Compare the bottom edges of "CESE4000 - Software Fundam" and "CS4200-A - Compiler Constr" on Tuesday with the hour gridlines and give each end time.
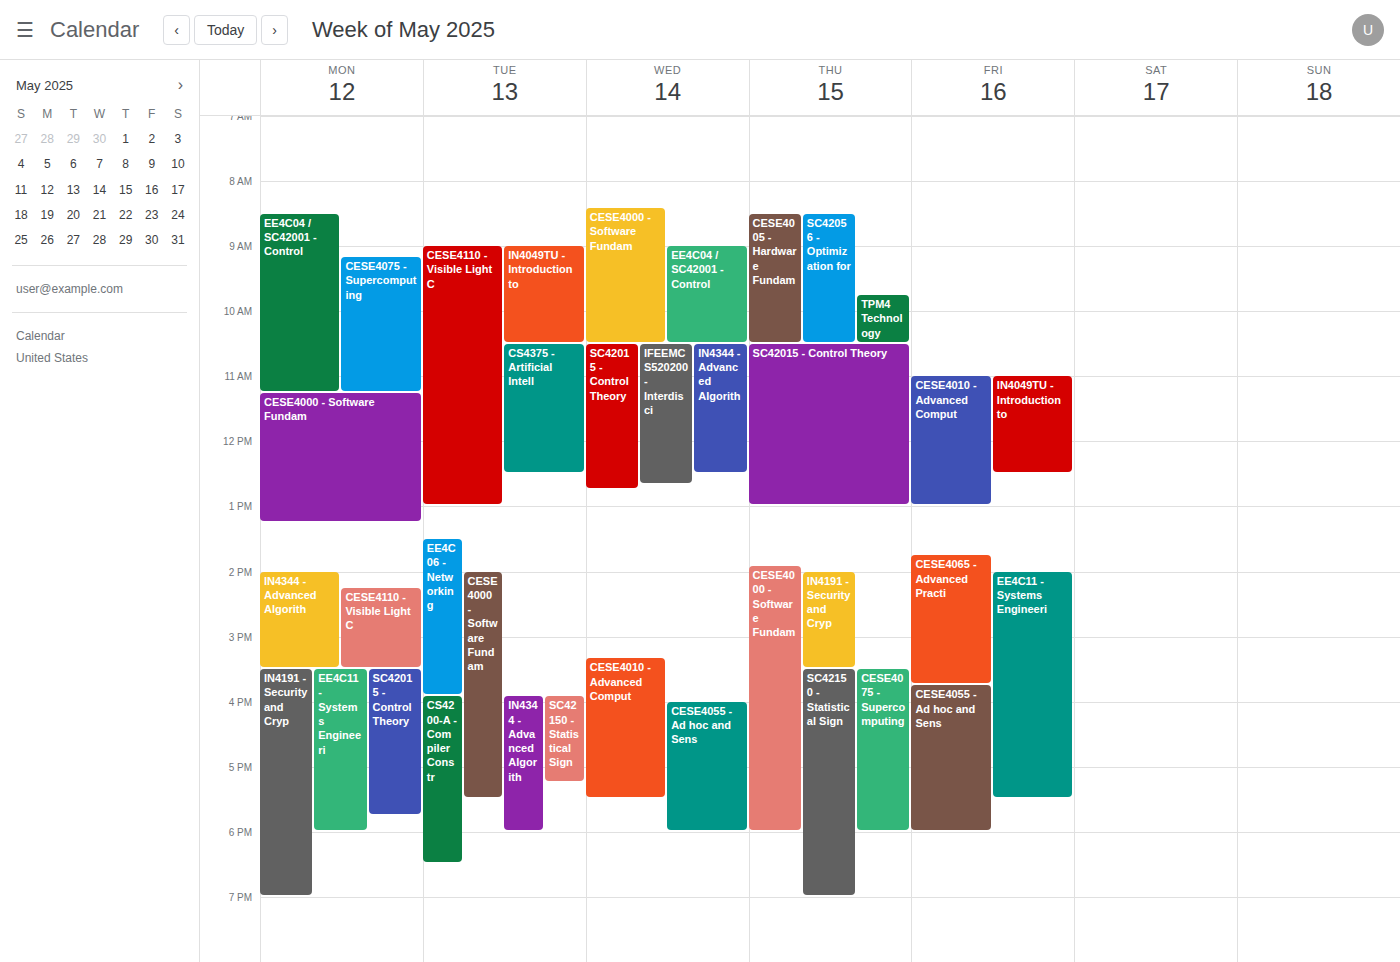
"CESE4000 - Software Fundam": 5:30 PM, halfway between the 5 PM and 6 PM lines. "CS4200-A - Compiler Constr": 6:30 PM, halfway between the 6 PM and 7 PM lines.